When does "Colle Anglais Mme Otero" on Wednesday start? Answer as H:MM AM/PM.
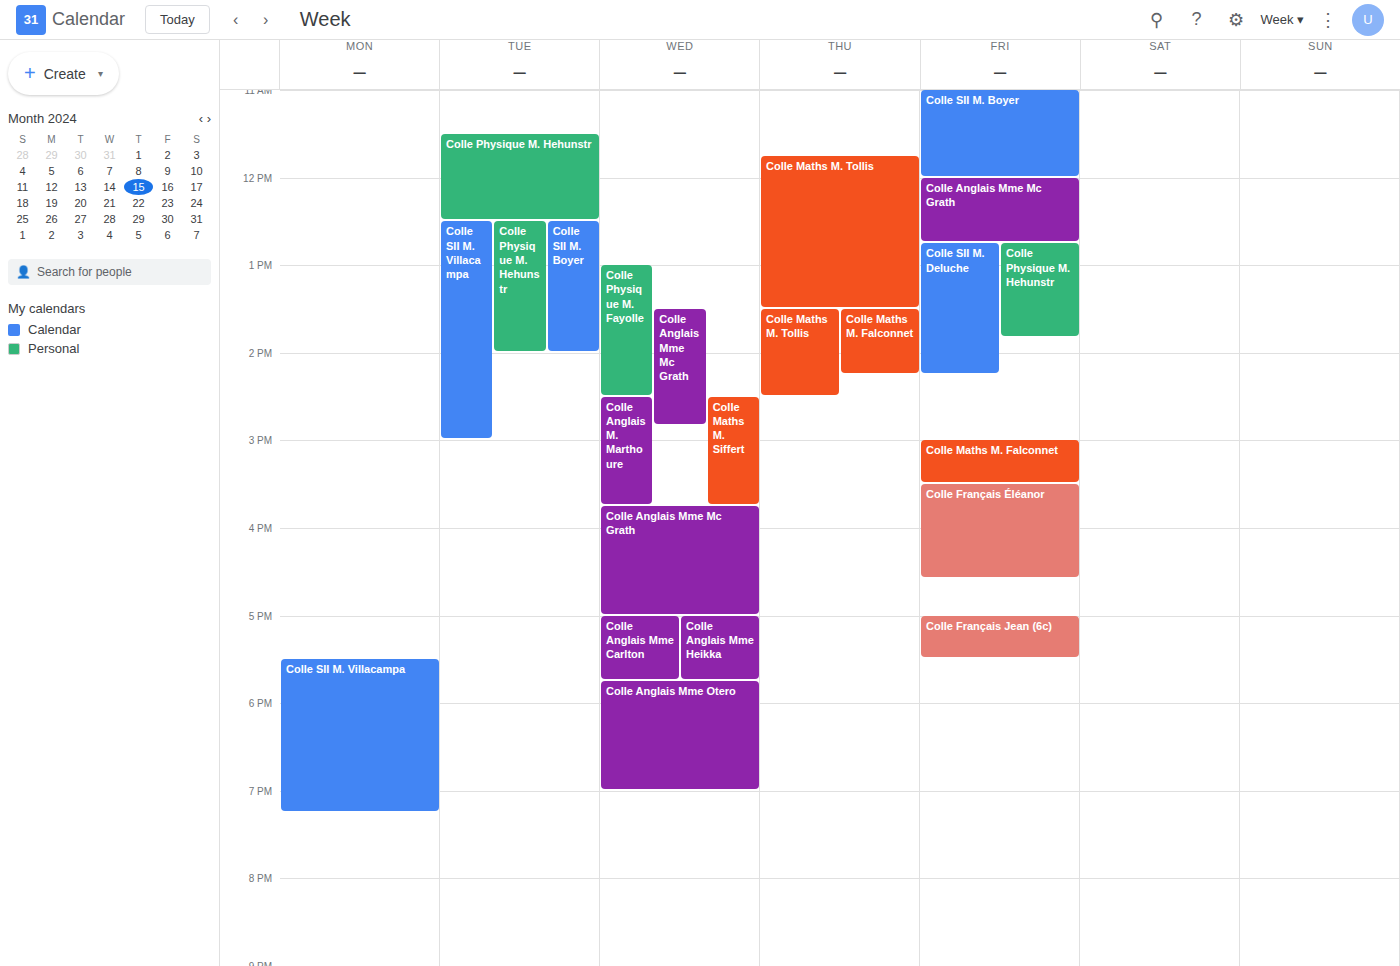
5:45 PM